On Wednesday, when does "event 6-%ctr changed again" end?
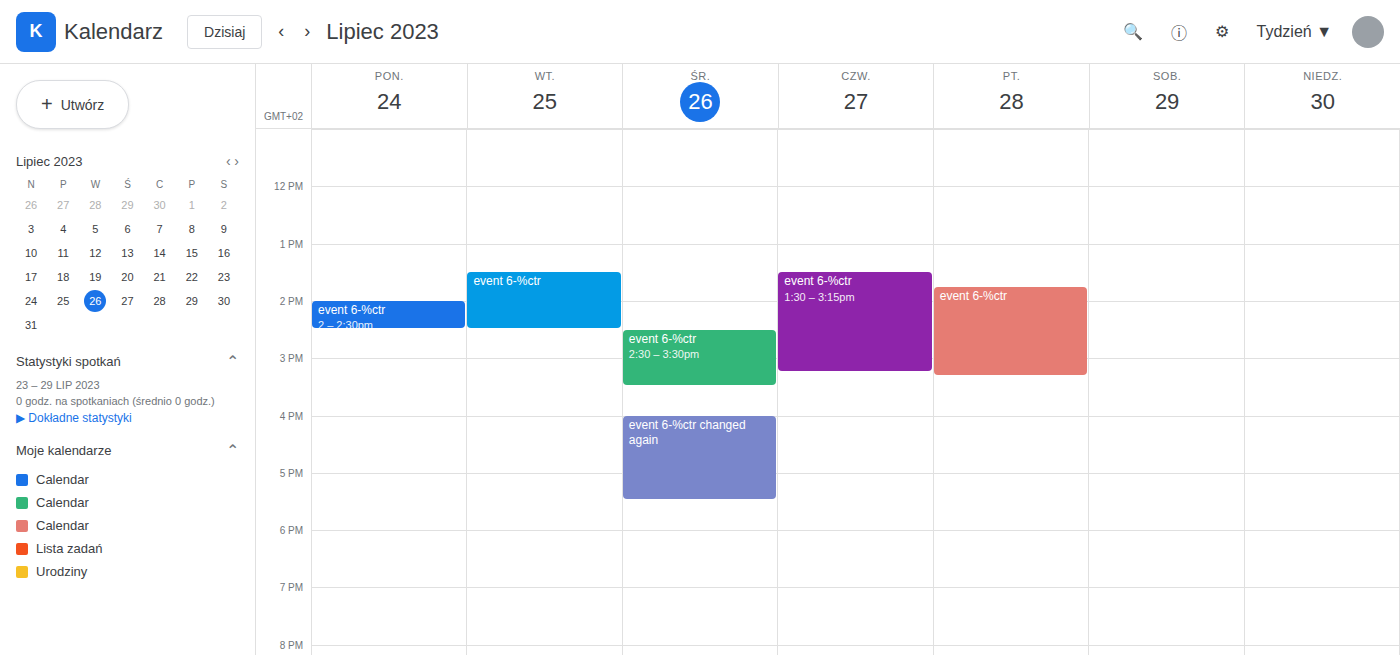
5:30 PM